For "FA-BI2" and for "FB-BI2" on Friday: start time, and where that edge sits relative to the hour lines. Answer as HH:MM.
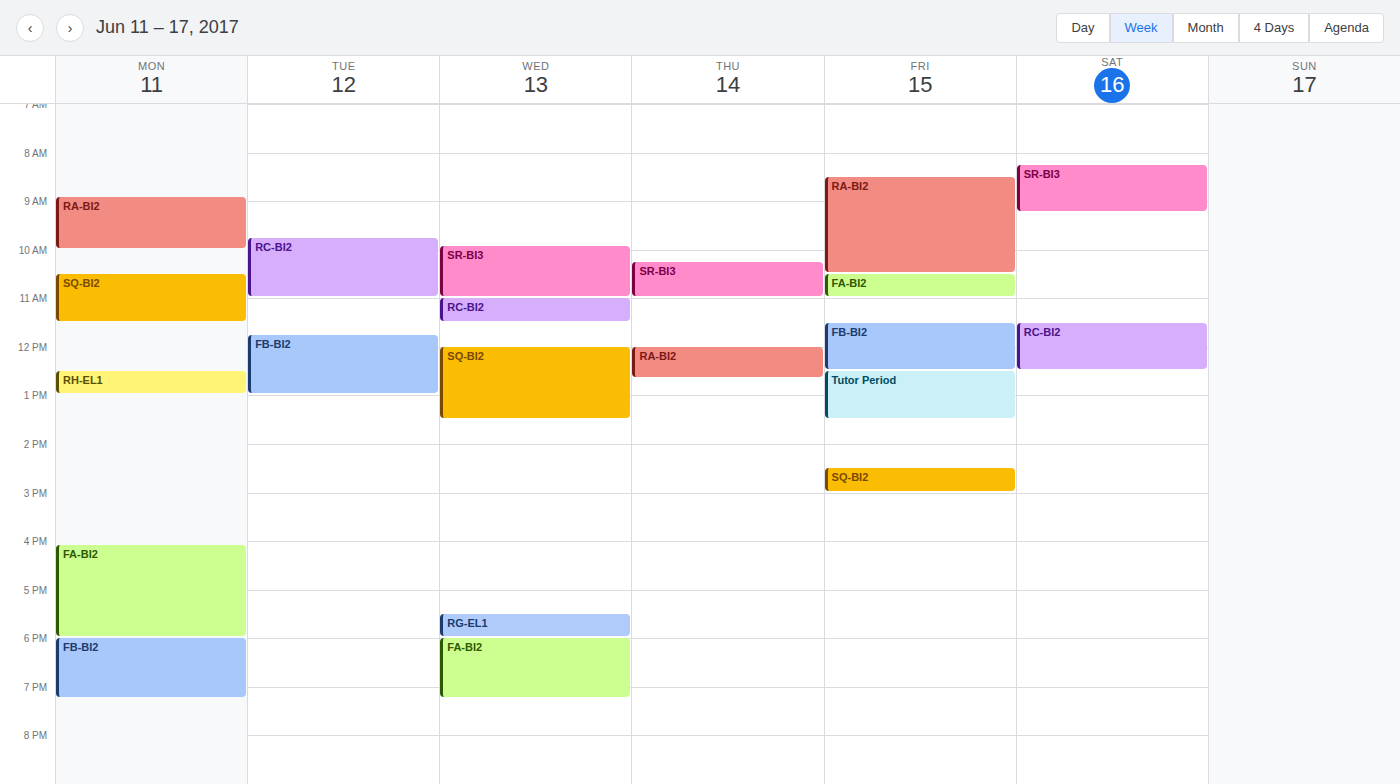
"FA-BI2": 10:30, halfway between the 10:00 and 11:00 lines. "FB-BI2": 11:30, halfway between the 11:00 and 12:00 lines.